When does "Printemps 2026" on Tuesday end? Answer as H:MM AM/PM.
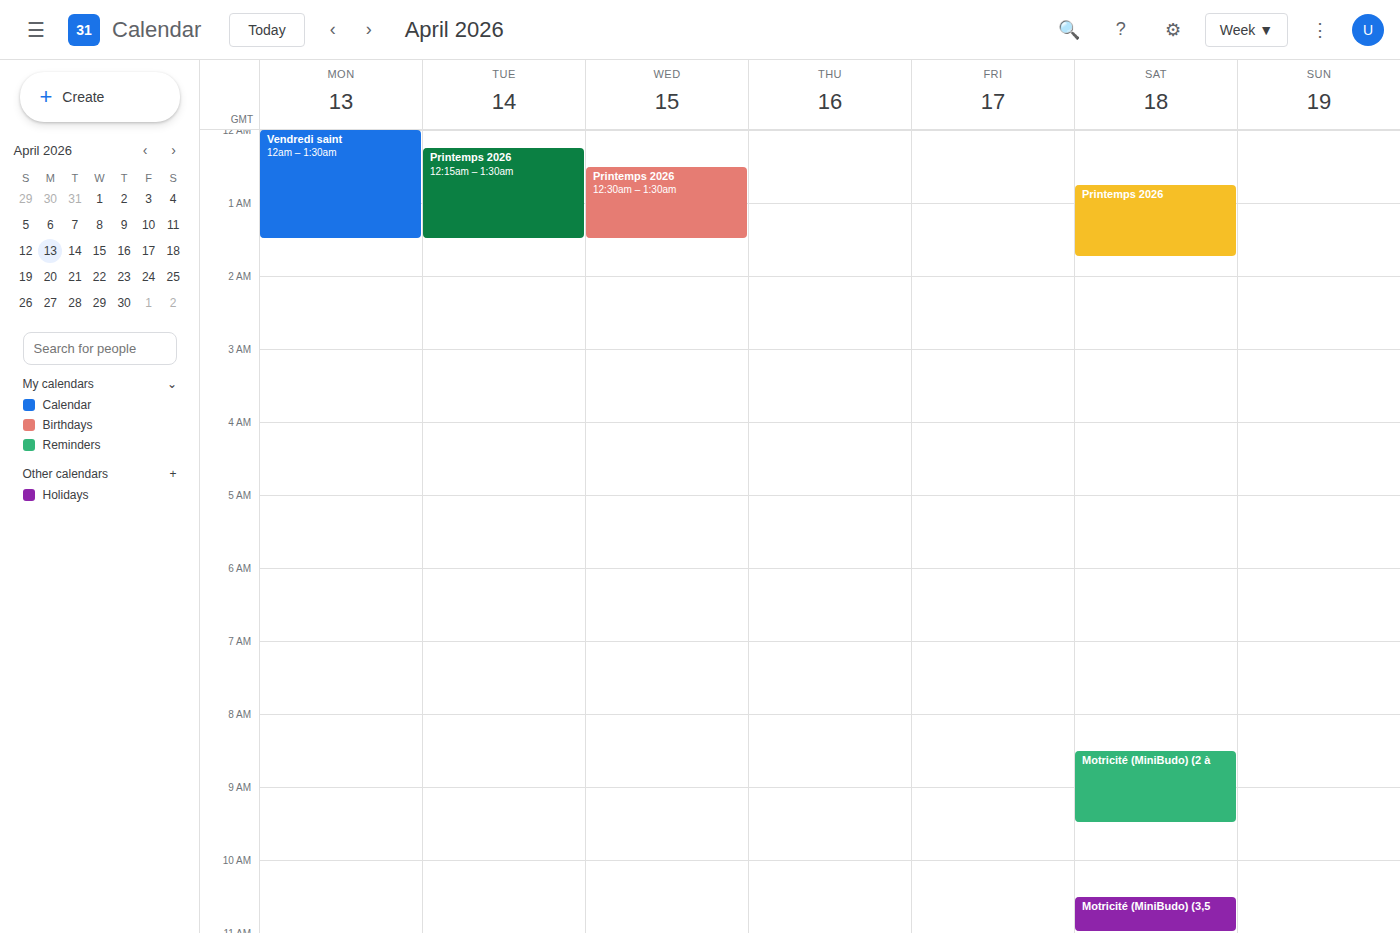
1:30 AM